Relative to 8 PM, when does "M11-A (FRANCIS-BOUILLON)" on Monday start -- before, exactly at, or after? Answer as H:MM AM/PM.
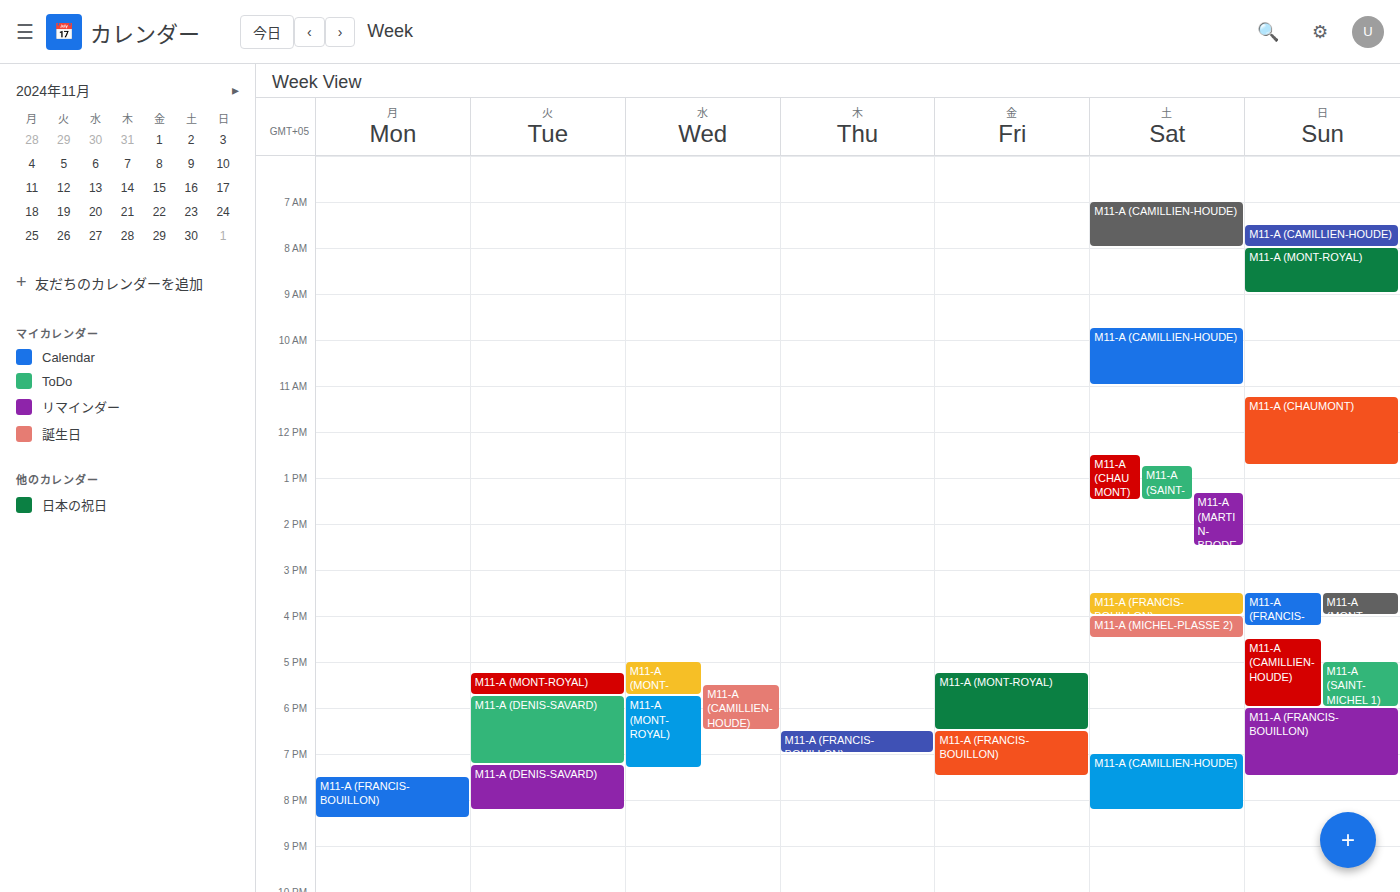
7:30 PM -- before 8 PM, 30 minutes above the 8 PM line.